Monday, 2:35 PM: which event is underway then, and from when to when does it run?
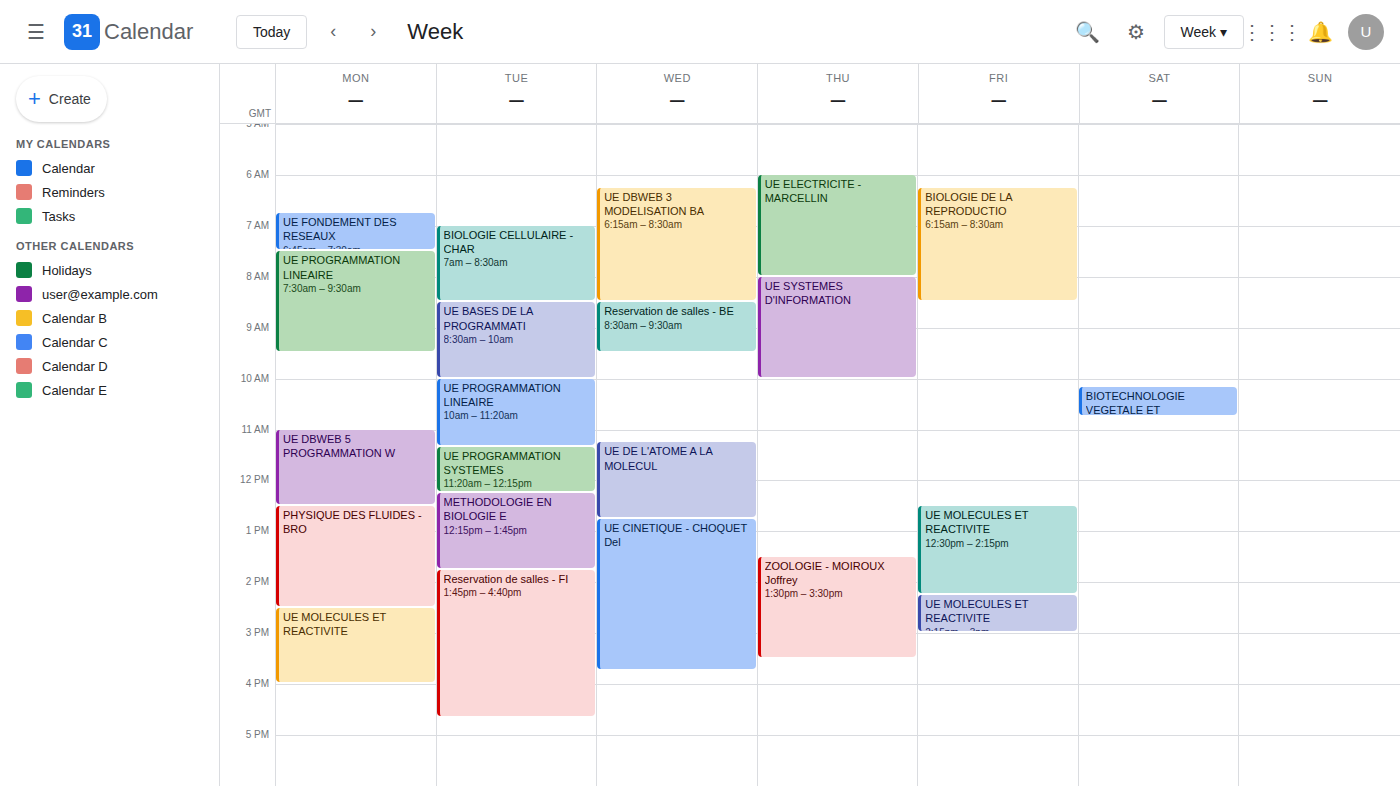
"UE MOLECULES ET REACTIVITE", 2:30 PM to 4:00 PM